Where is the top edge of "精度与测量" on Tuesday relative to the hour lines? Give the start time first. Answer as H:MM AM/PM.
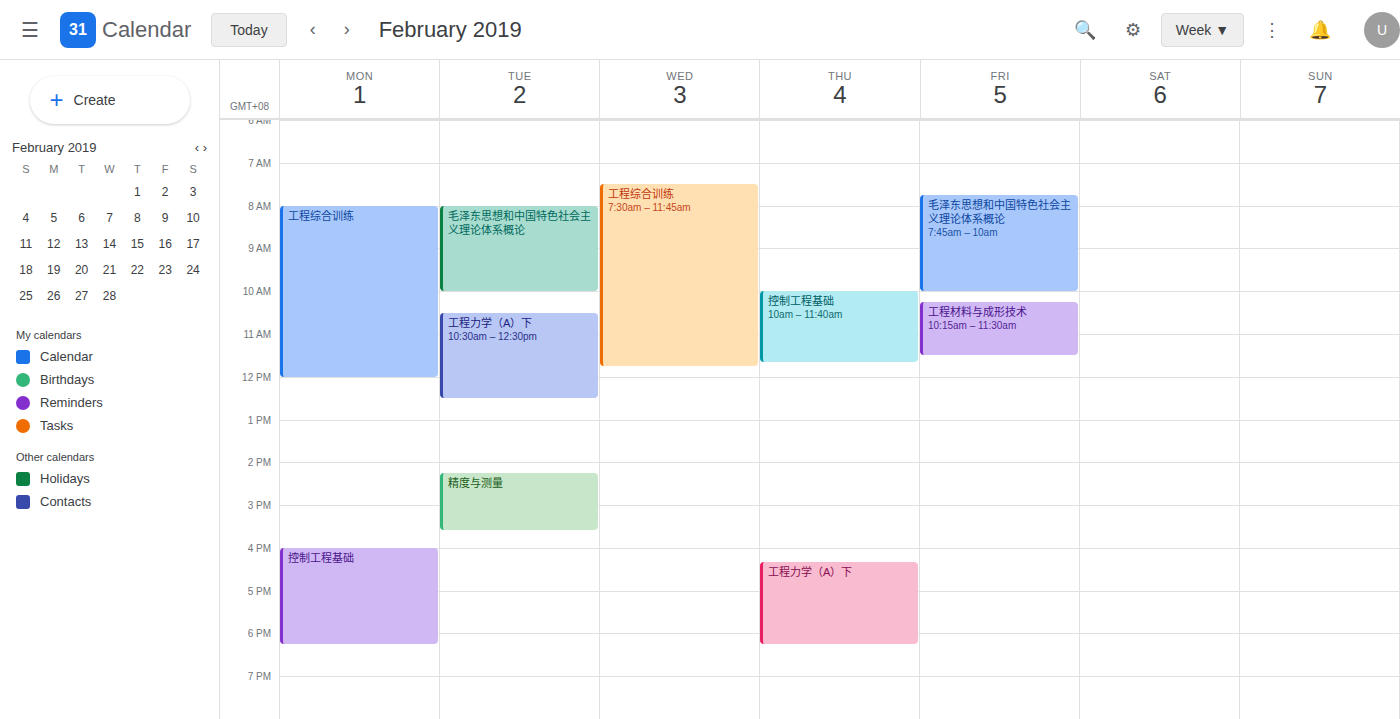
2:15 PM -- neither: a quarter of the way from the 2 PM line to the 3 PM line.